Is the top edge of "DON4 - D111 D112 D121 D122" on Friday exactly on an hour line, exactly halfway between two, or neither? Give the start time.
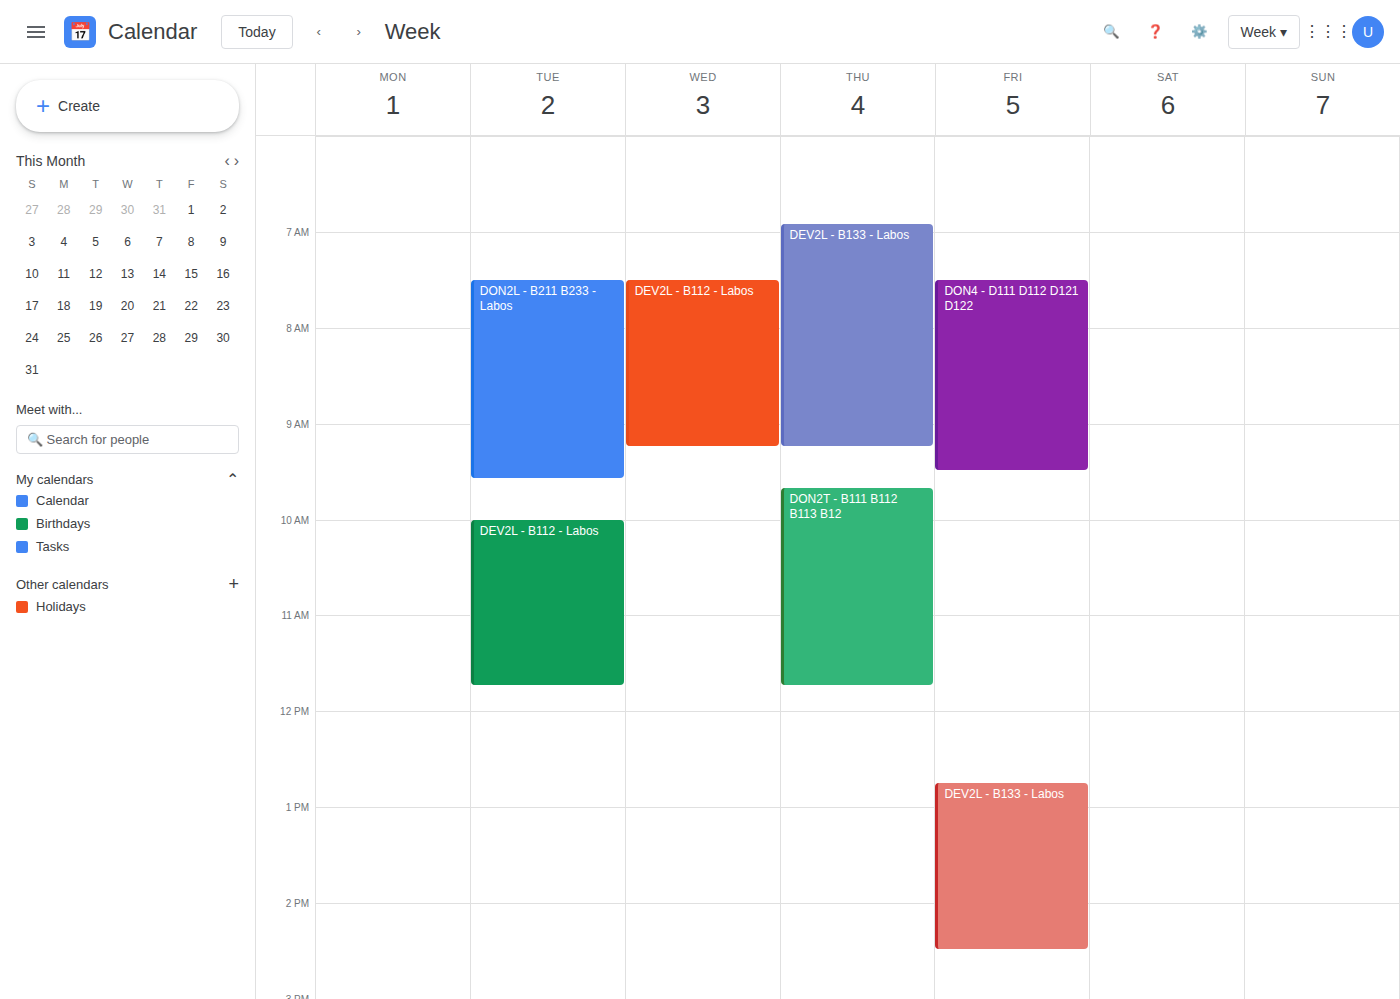
07:30 -- halfway between the 07:00 and 08:00 lines.